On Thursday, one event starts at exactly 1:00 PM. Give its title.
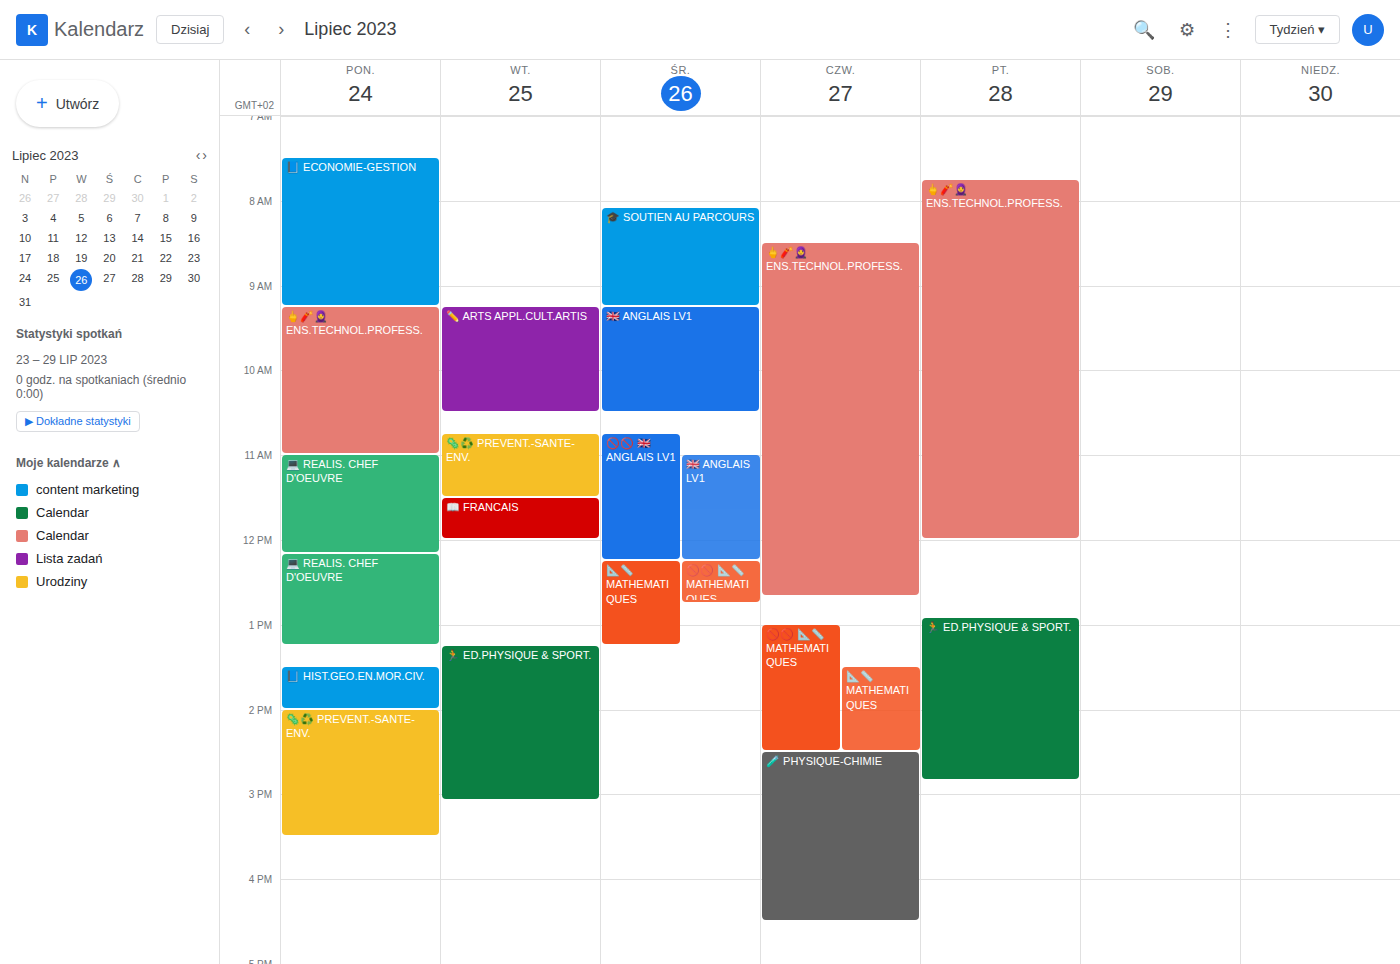
"🚫🚫 📐📏 MATHEMATIQUES"